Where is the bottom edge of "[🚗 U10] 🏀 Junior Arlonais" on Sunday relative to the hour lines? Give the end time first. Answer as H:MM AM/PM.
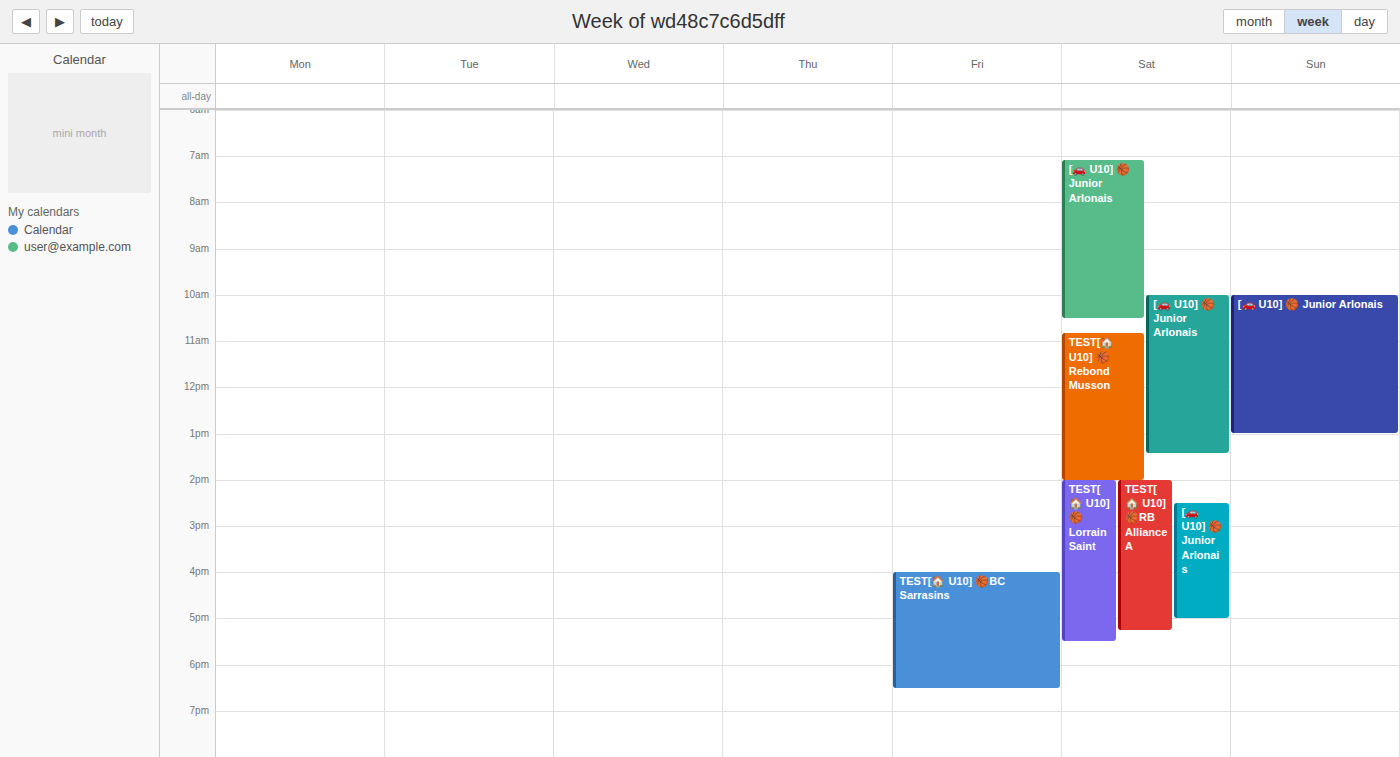
1:00 PM -- exactly on the 1 PM line.